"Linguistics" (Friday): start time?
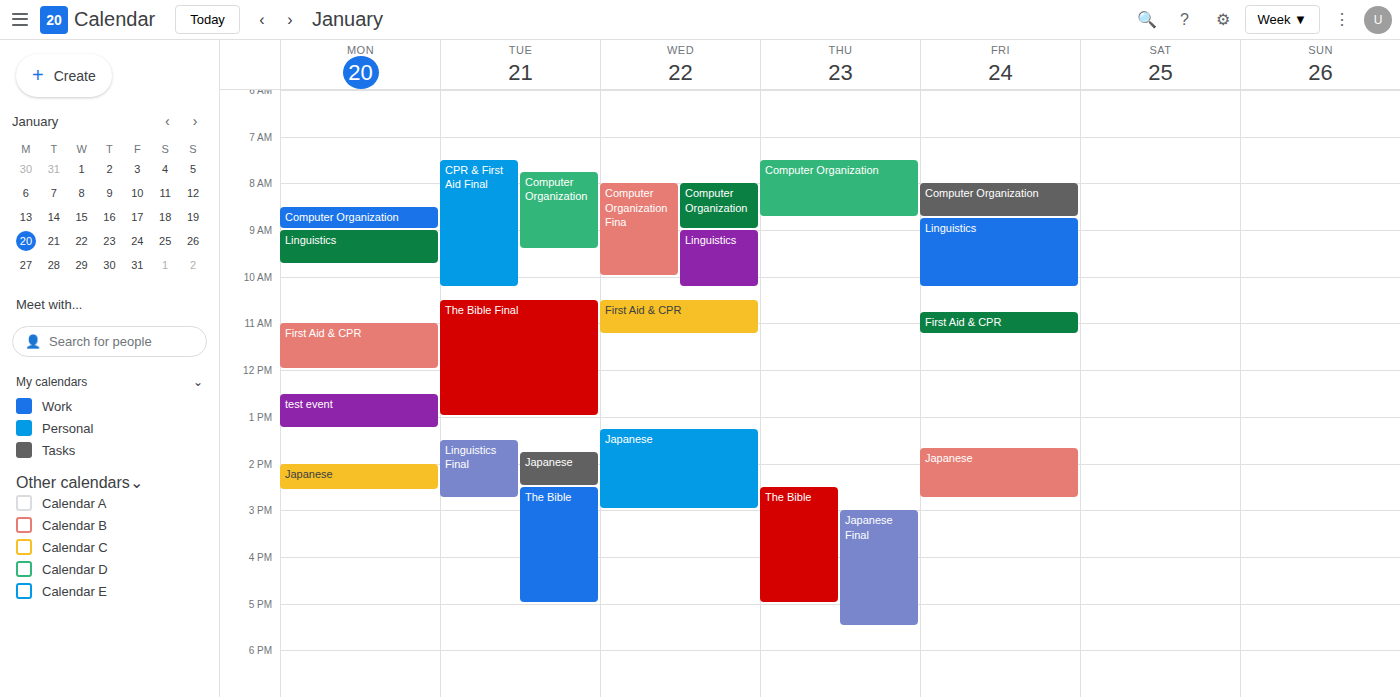
08:45